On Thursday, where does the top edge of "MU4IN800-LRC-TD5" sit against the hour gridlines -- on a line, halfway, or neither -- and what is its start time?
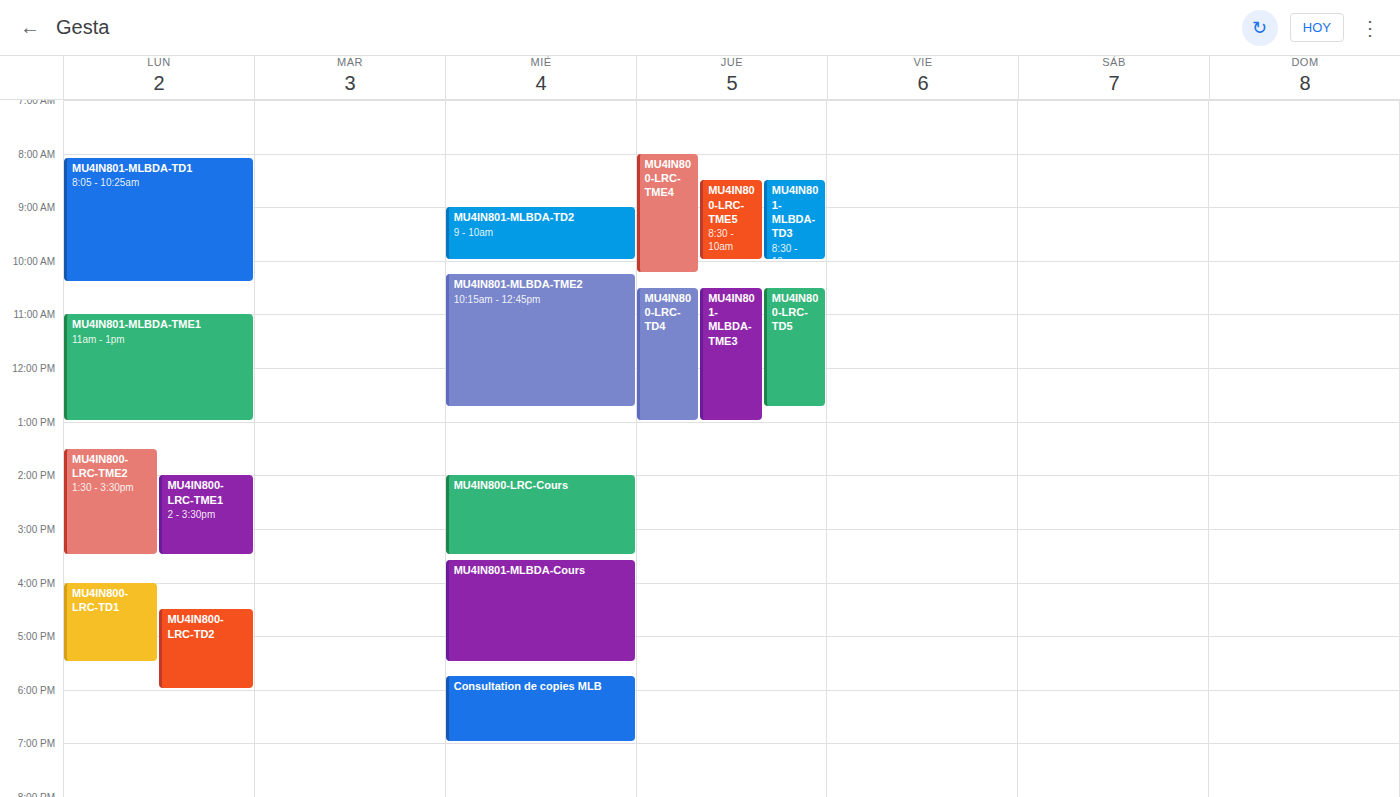
10:30 AM -- halfway between the 10 AM and 11 AM lines.